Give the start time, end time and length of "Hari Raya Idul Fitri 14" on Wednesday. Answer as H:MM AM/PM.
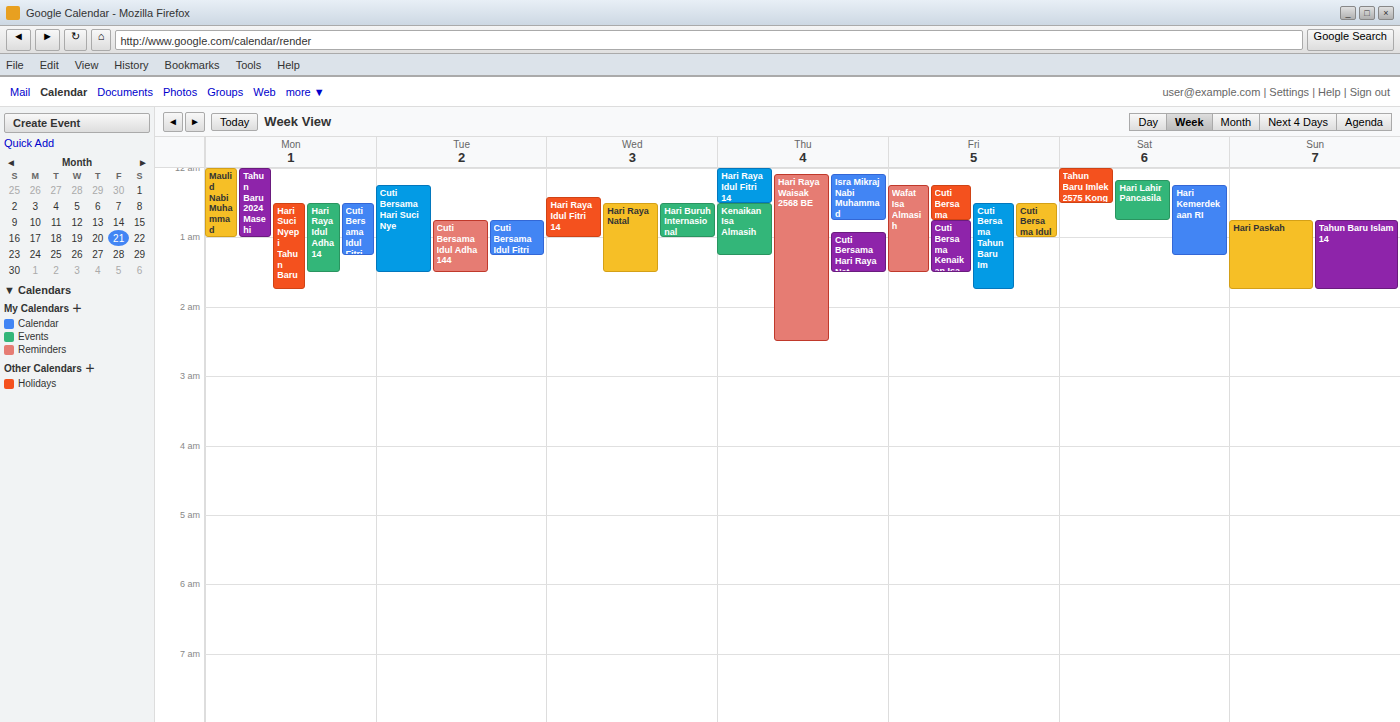
12:25 AM to 1:00 AM, 35 minutes